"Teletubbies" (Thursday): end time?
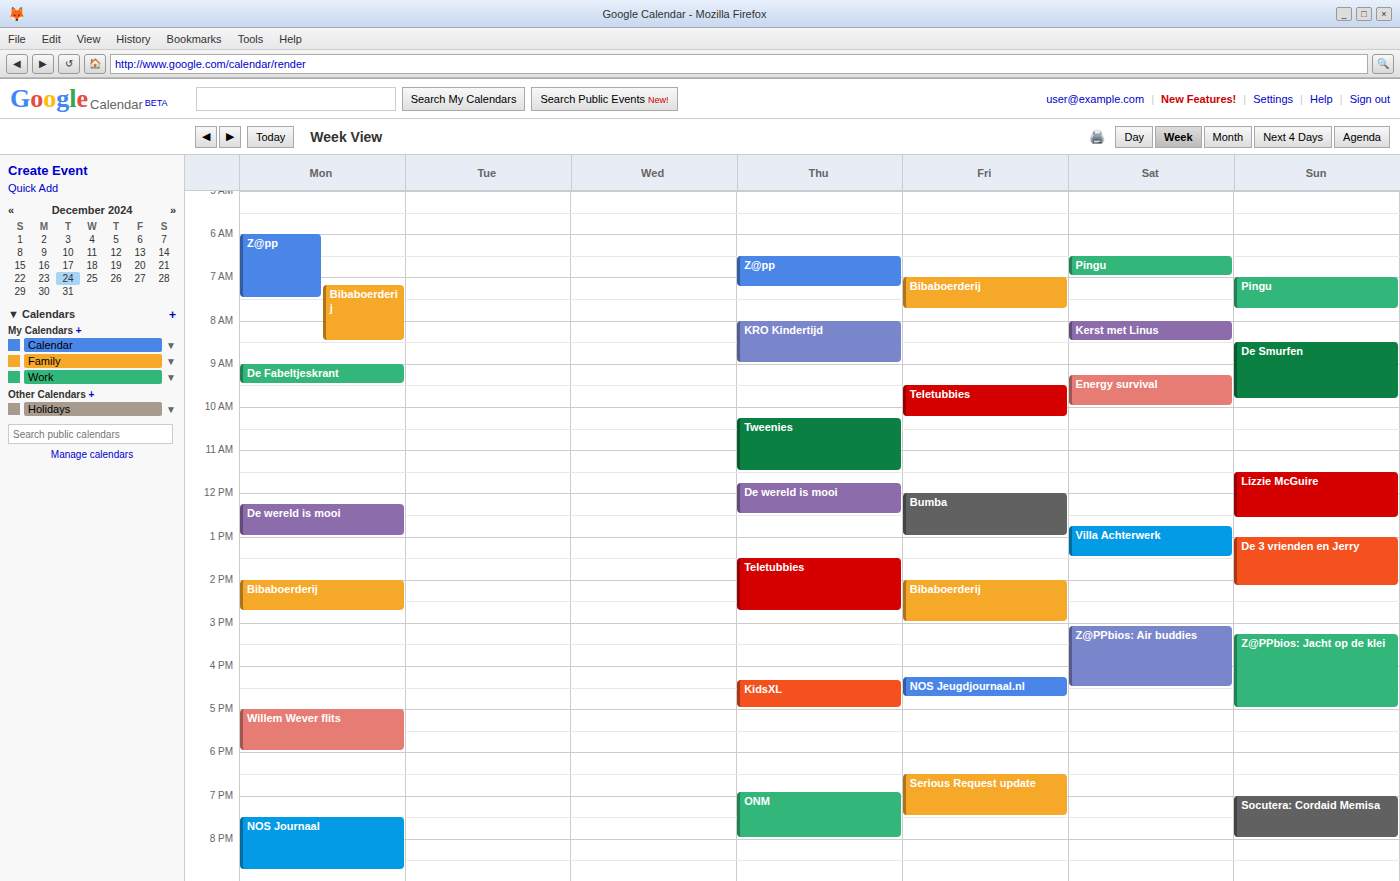
2:45 PM